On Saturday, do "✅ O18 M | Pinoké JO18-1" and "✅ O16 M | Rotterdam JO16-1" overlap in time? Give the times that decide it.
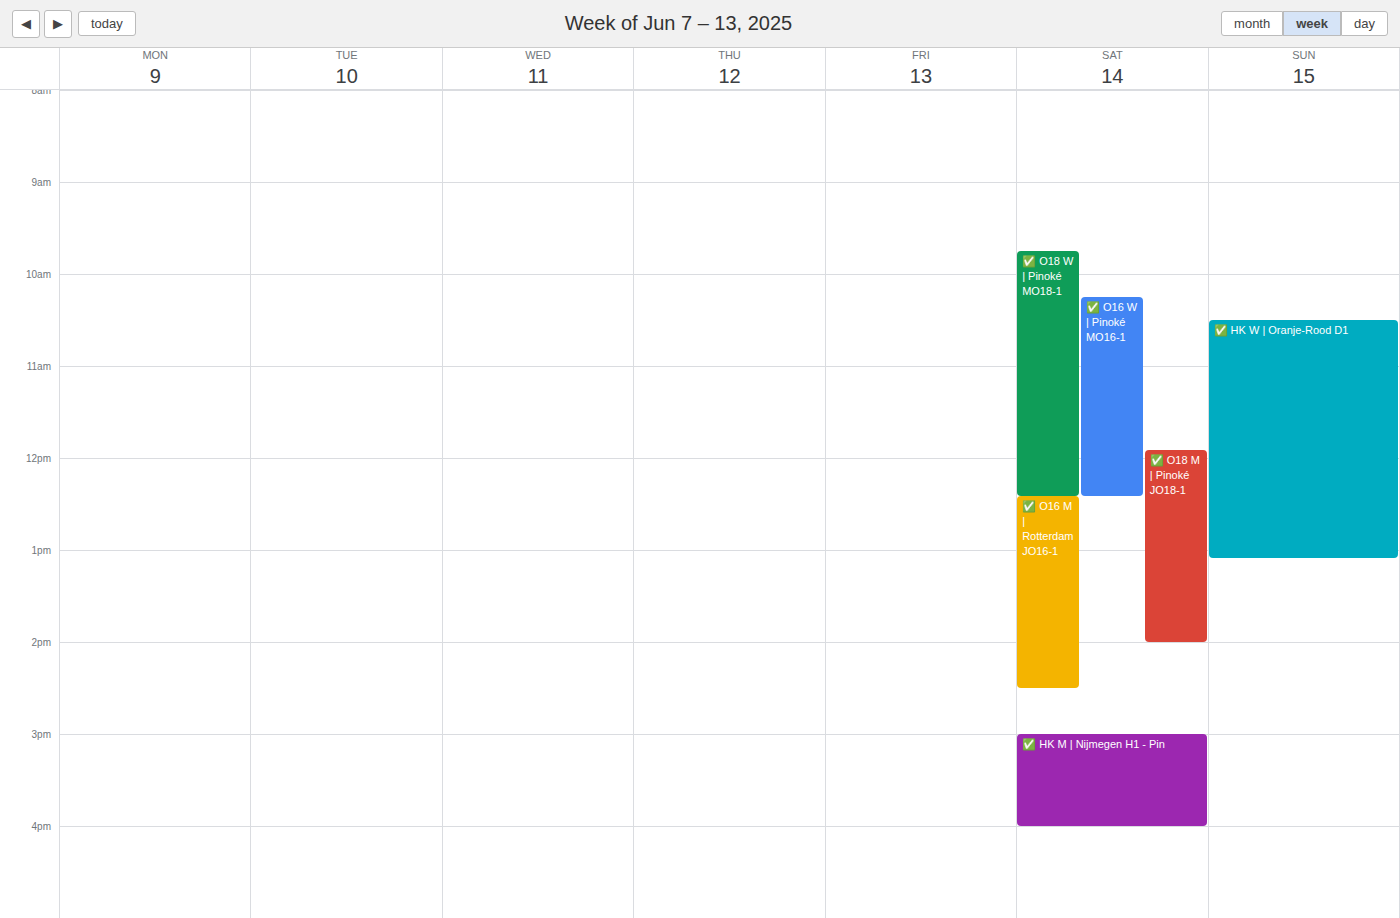
"✅ O16 M | Rotterdam JO16-1" starts at 12:25 PM, before "✅ O18 M | Pinoké JO18-1" ends at 2:00 PM -- they overlap.